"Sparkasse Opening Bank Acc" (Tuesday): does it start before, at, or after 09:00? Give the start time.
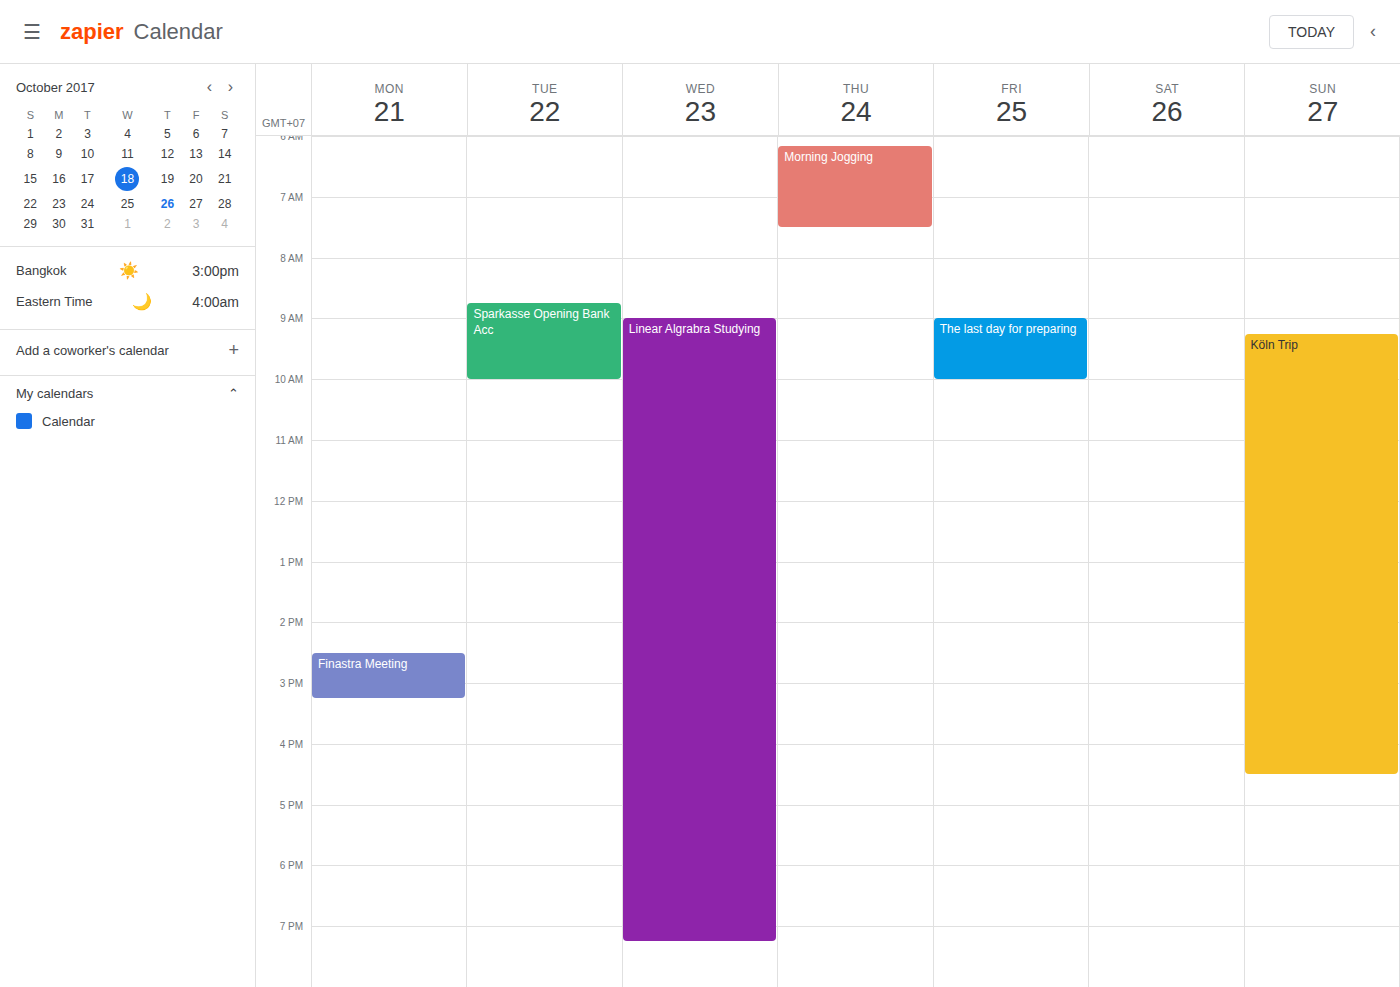
08:45 -- before 09:00, 15 minutes above the 09:00 line.